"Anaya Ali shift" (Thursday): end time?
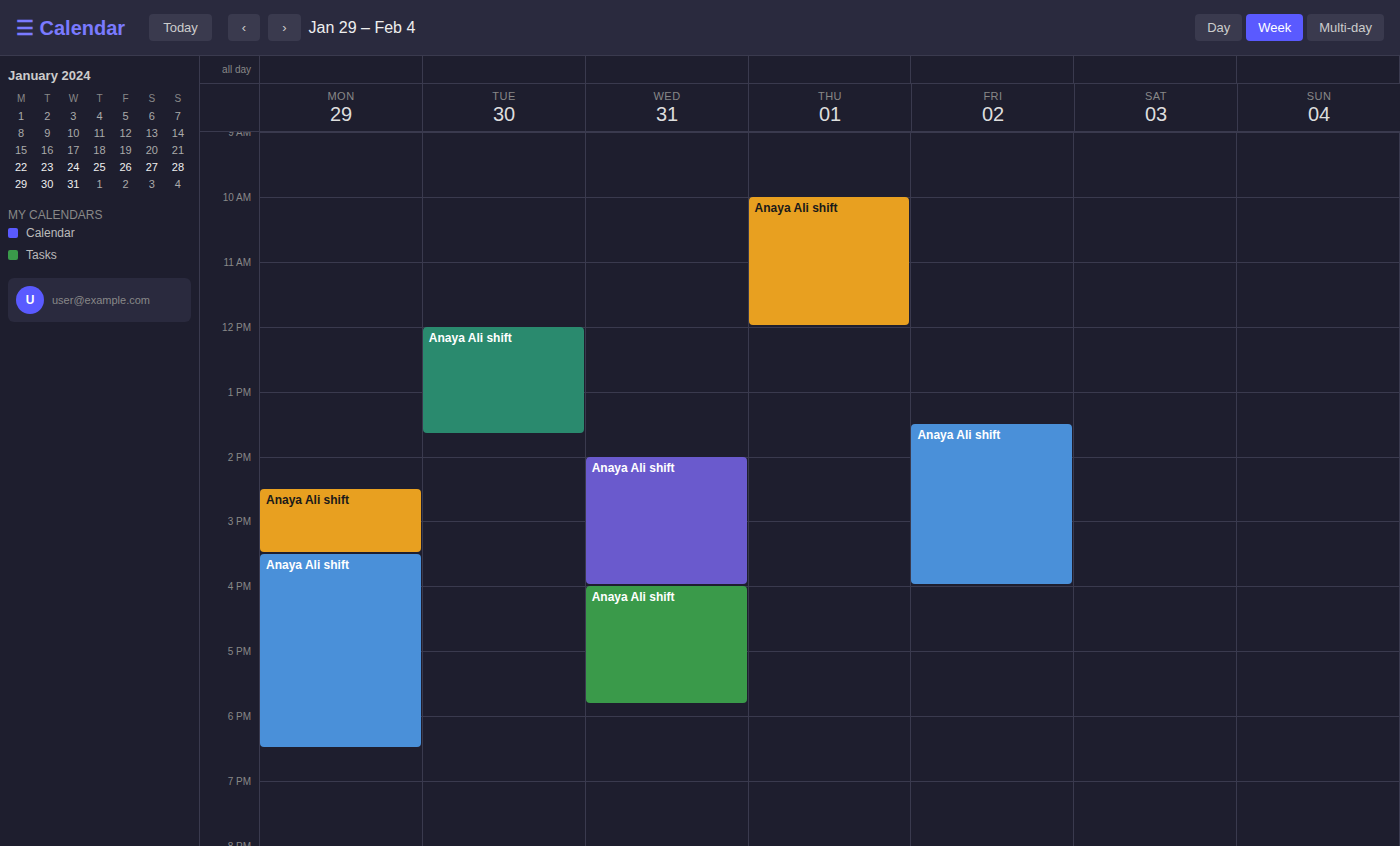
12:00 PM